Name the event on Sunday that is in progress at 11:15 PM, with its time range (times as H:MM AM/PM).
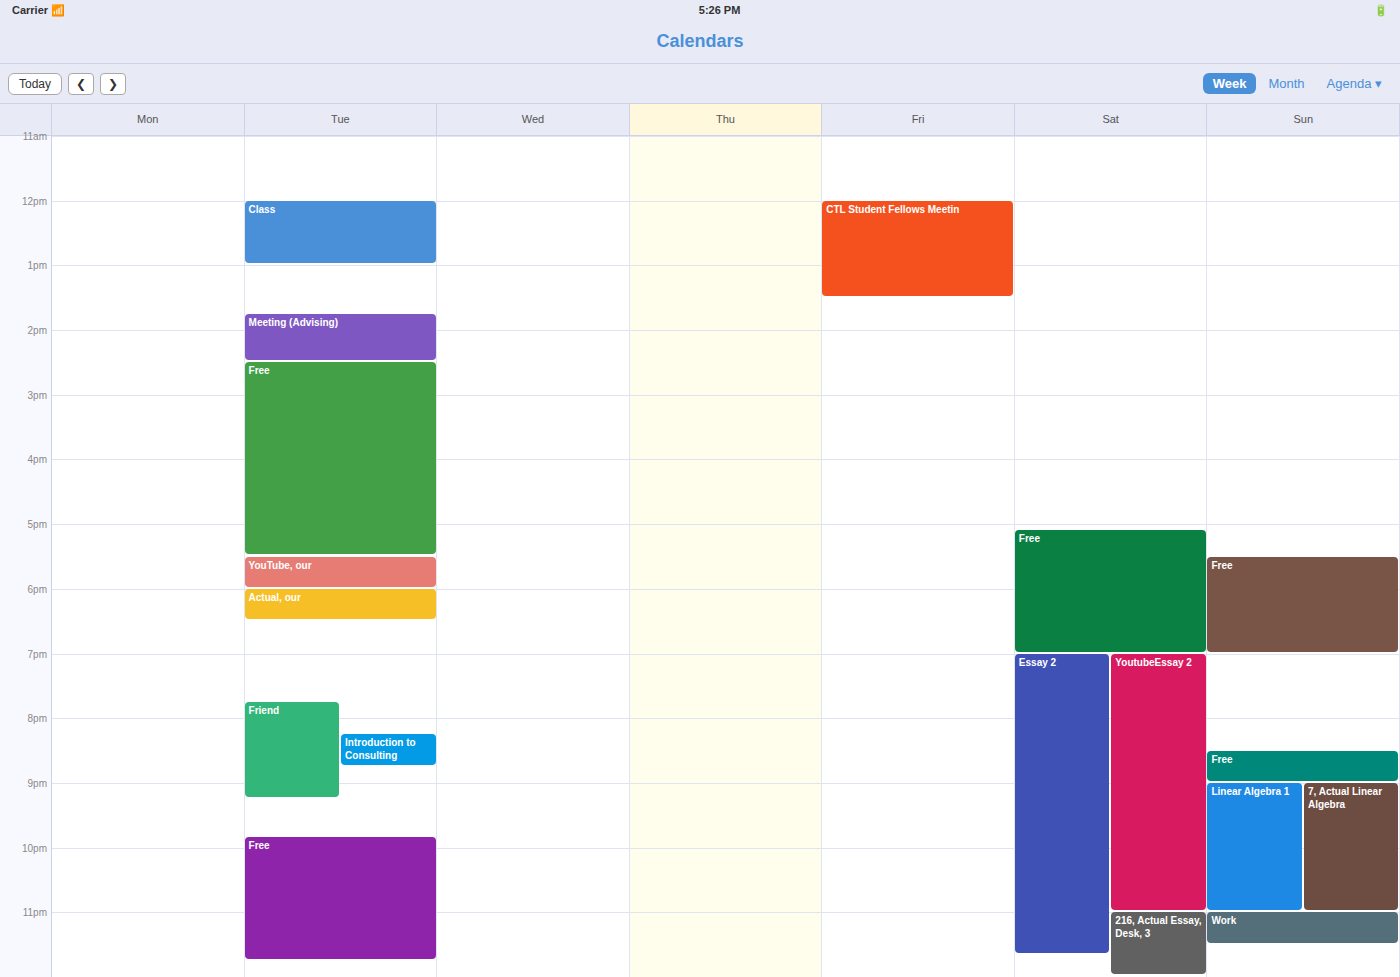
"Work", 11:00 PM to 11:30 PM